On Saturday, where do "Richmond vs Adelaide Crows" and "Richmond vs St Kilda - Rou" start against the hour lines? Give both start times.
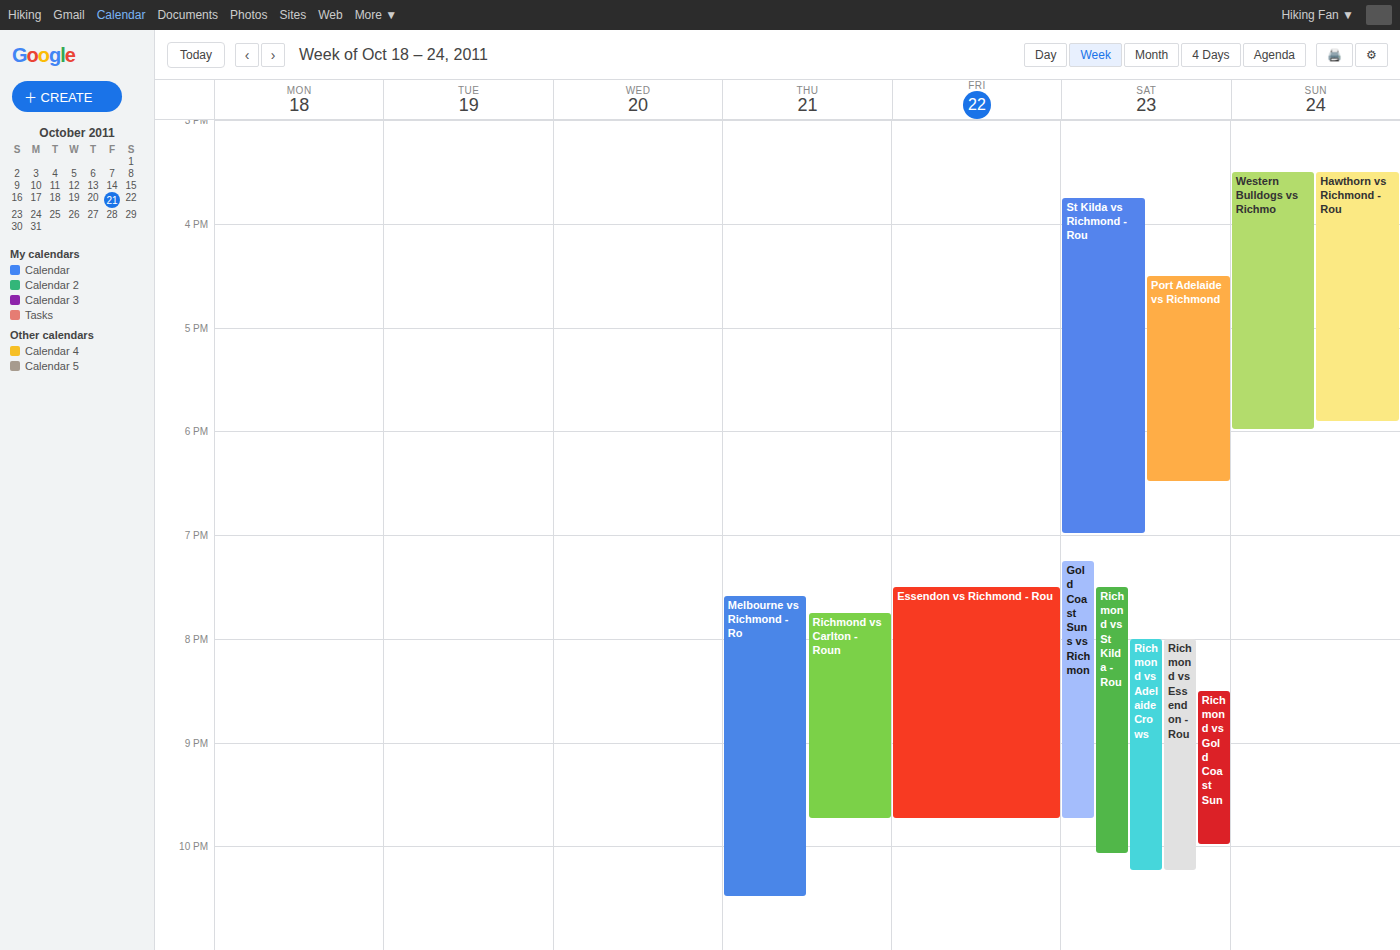
"Richmond vs Adelaide Crows": 8:00 PM, exactly on the 8 PM line. "Richmond vs St Kilda - Rou": 7:30 PM, halfway between the 7 PM and 8 PM lines.